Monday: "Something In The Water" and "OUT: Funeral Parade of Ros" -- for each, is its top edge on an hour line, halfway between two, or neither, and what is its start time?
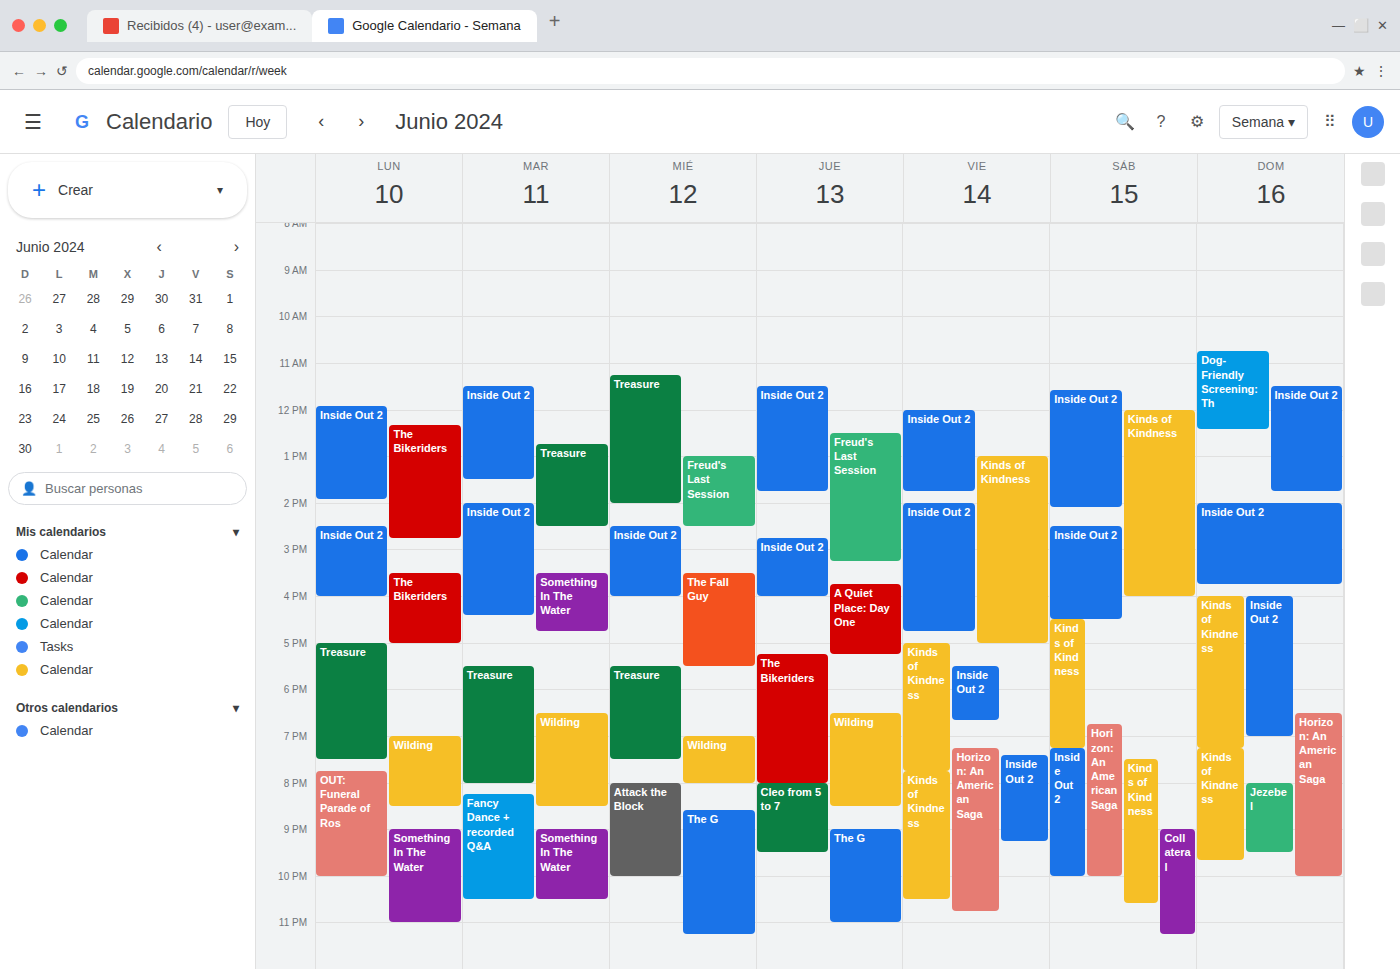
"Something In The Water": 9:00 PM, exactly on the 9 PM line. "OUT: Funeral Parade of Ros": 7:45 PM, neither: three quarters of the way from the 7 PM line to the 8 PM line.